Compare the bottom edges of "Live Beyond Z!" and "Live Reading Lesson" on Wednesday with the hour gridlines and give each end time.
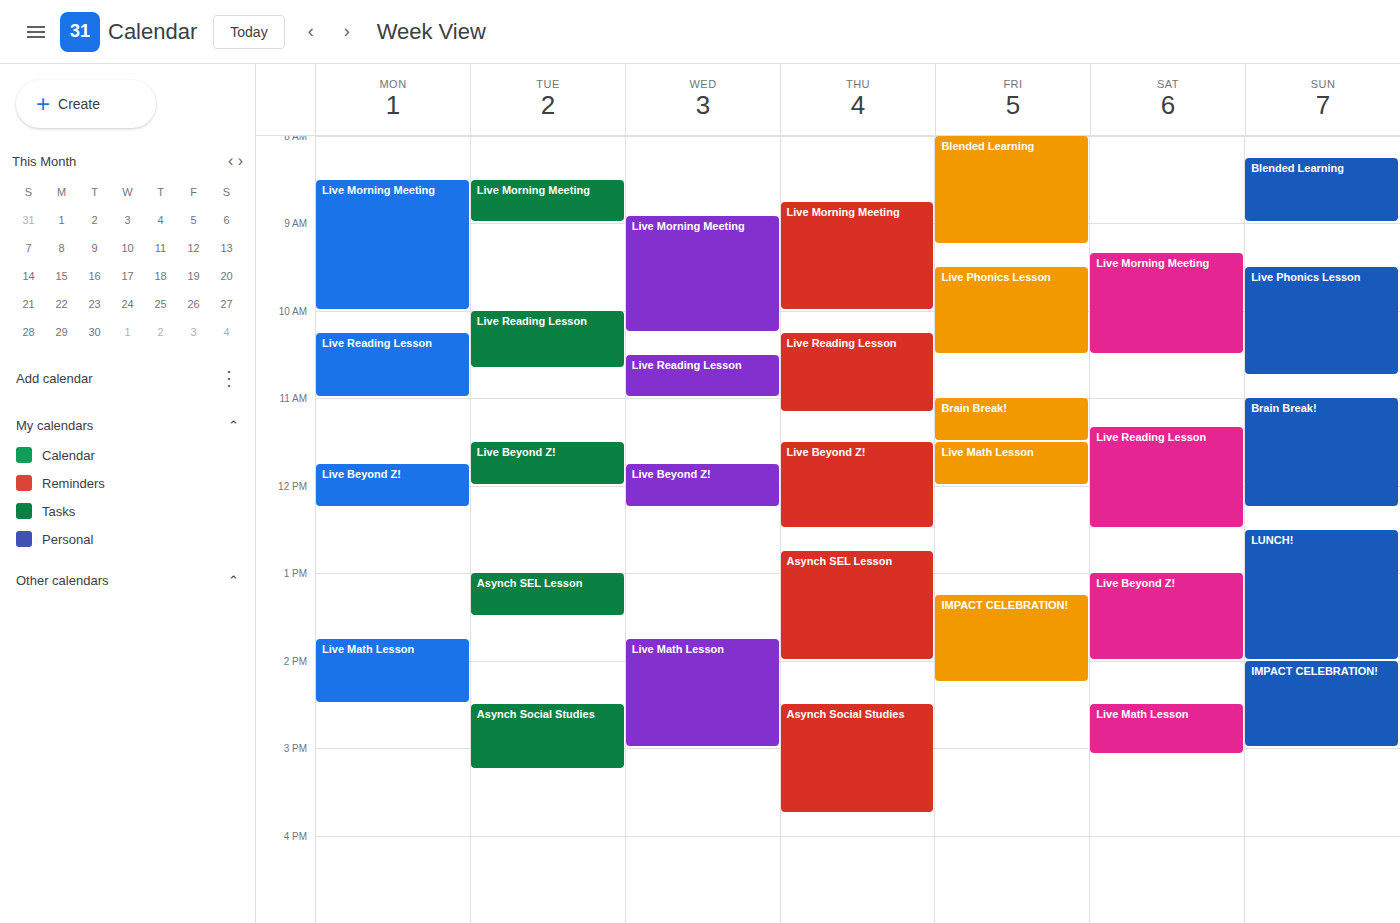
"Live Beyond Z!": 12:15 PM, neither: a quarter of the way from the 12 PM line to the 1 PM line. "Live Reading Lesson": 11:00 AM, exactly on the 11 AM line.